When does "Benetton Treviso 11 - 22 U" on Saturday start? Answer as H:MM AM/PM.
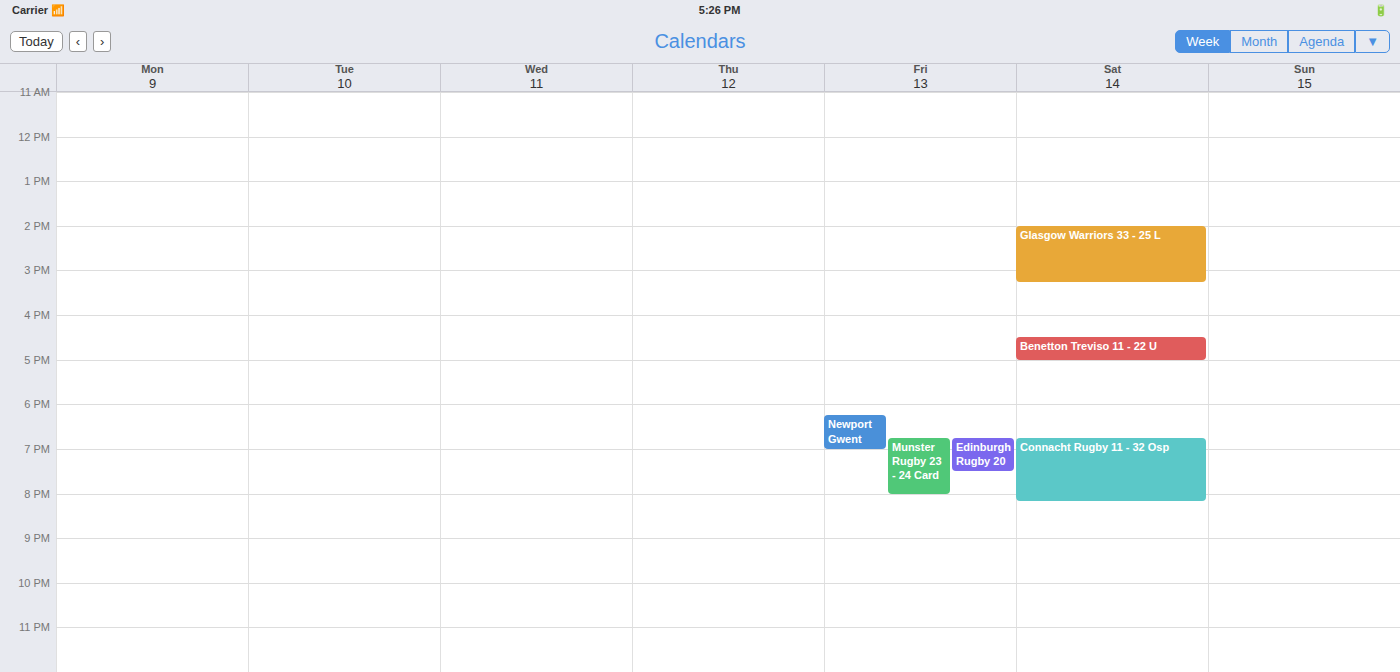
4:30 PM